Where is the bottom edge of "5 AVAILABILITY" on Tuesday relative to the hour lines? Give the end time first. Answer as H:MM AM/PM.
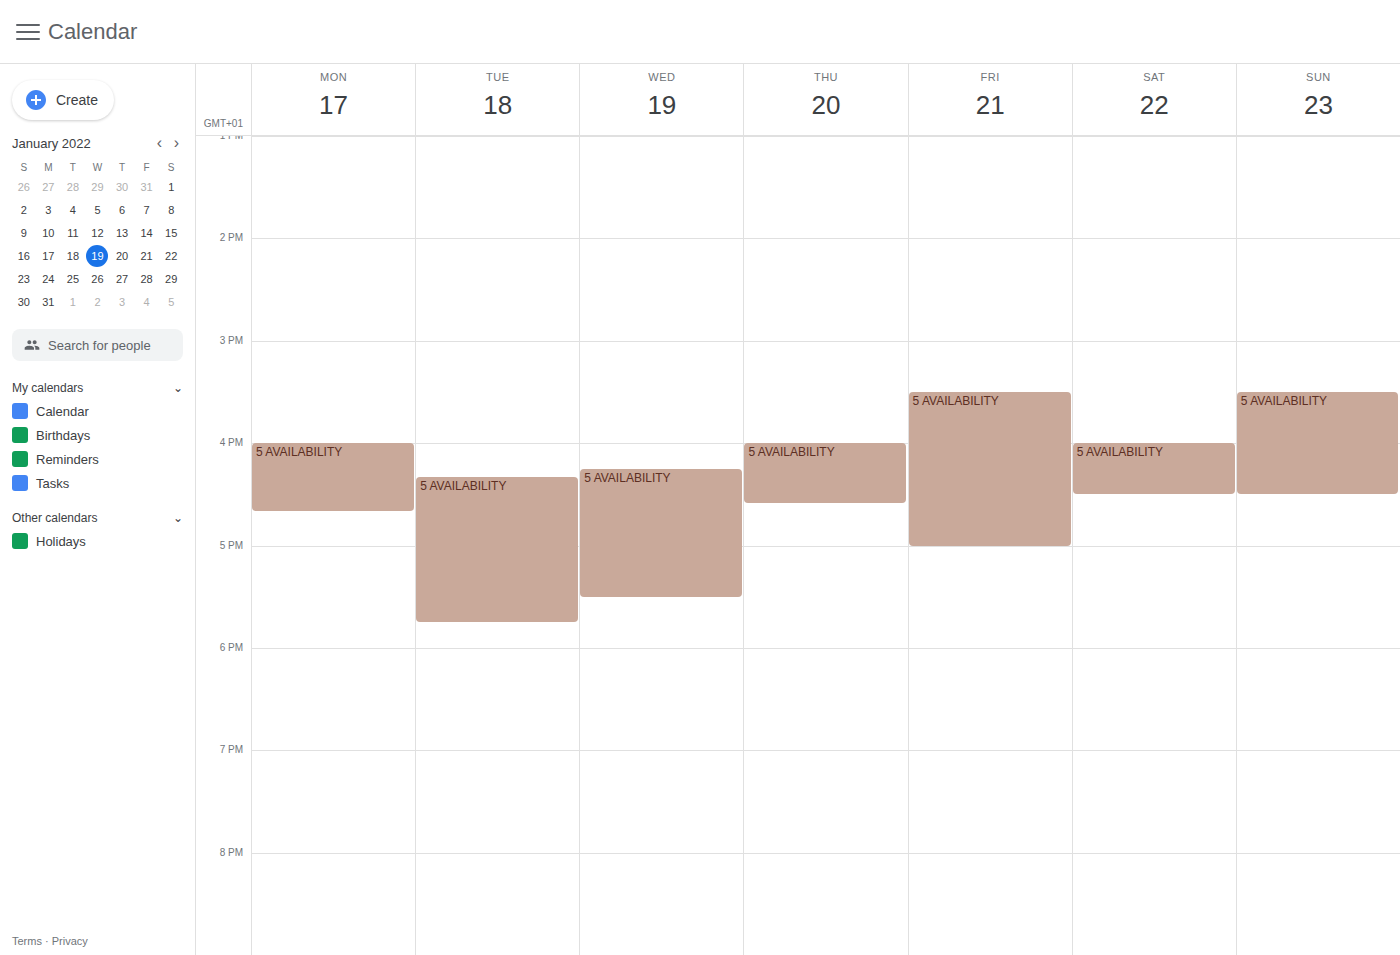
5:45 PM -- neither: three quarters of the way from the 5 PM line to the 6 PM line.